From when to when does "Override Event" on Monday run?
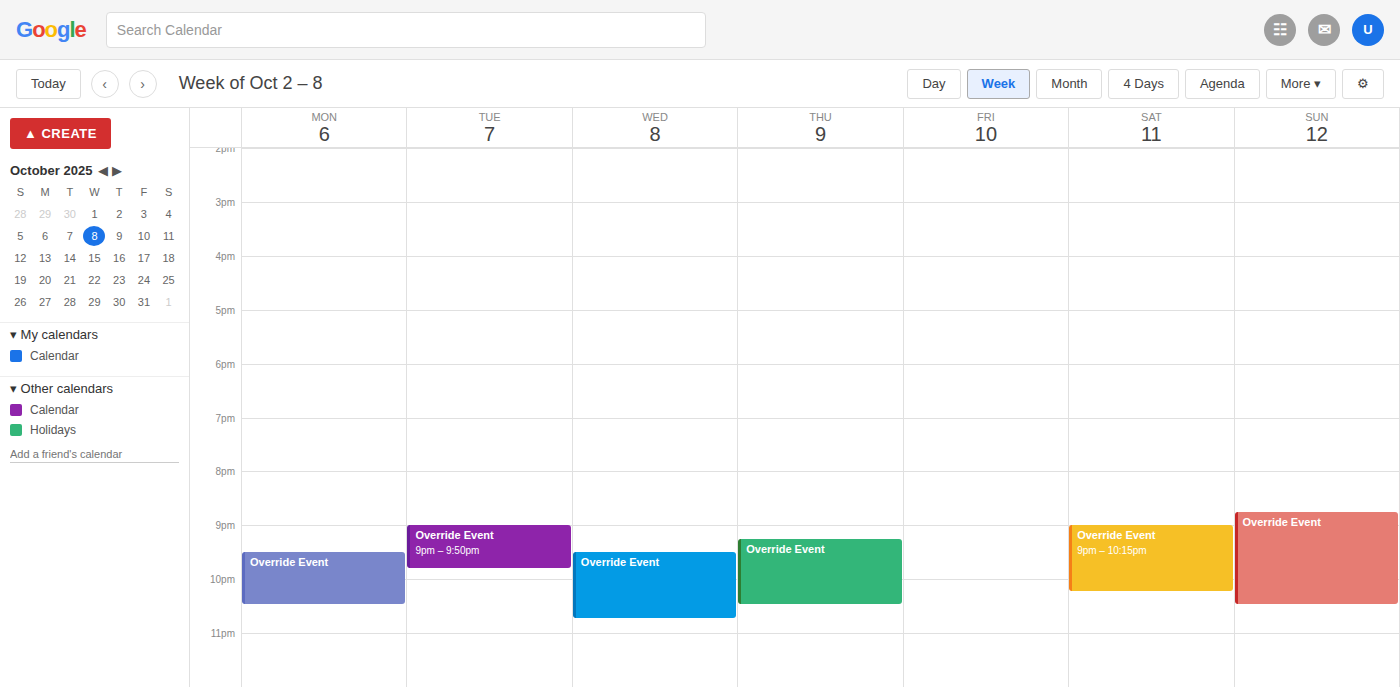
9:30 PM to 10:30 PM